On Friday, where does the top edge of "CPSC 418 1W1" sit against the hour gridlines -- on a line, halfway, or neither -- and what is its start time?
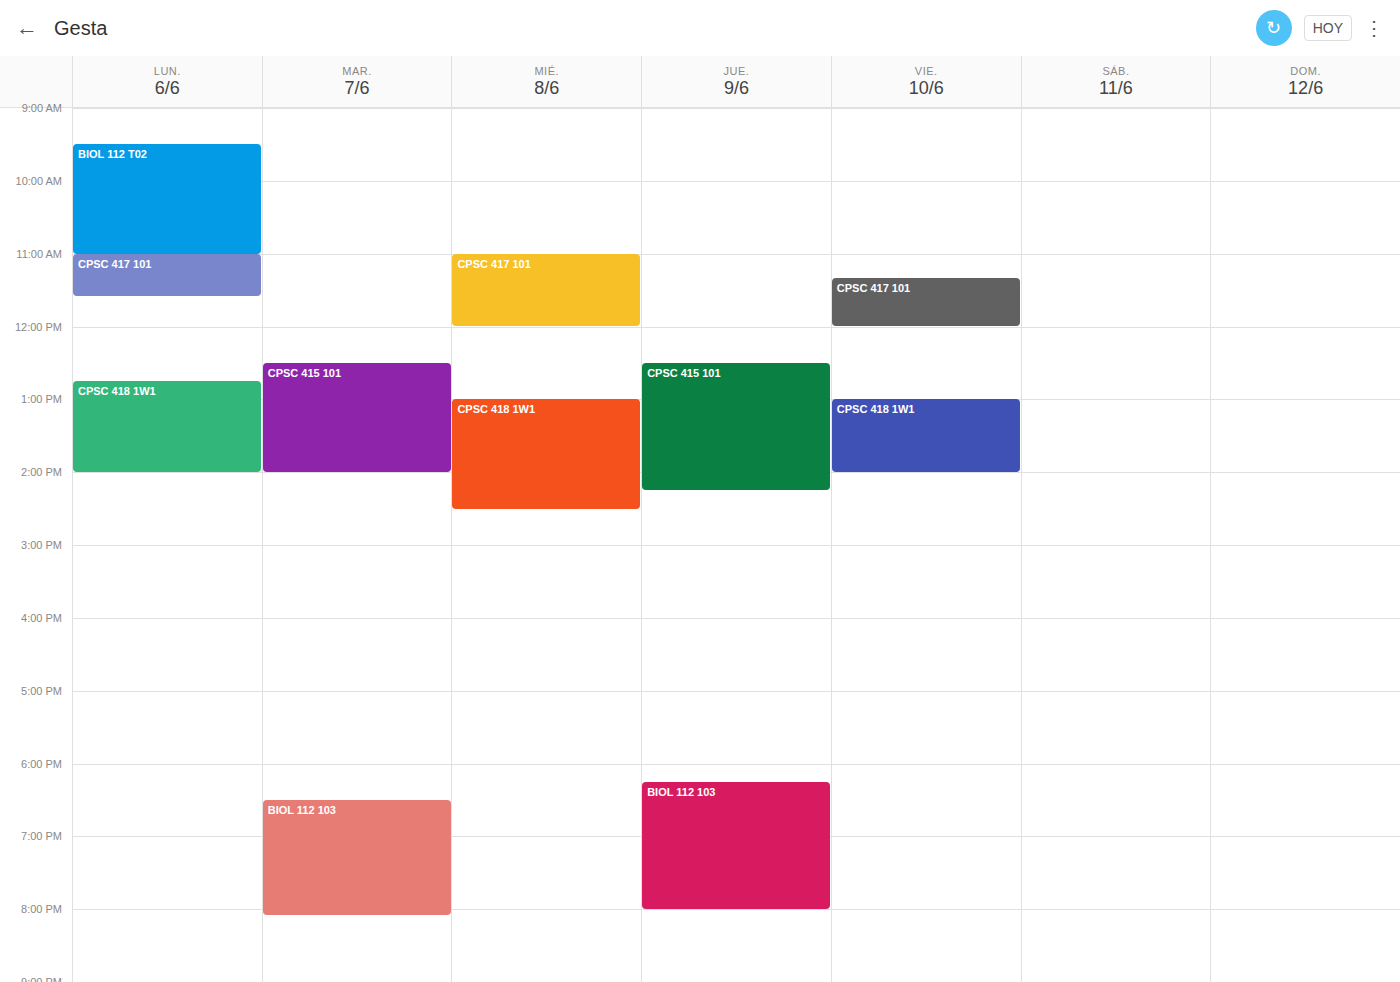
1:00 PM -- exactly on the 1 PM line.